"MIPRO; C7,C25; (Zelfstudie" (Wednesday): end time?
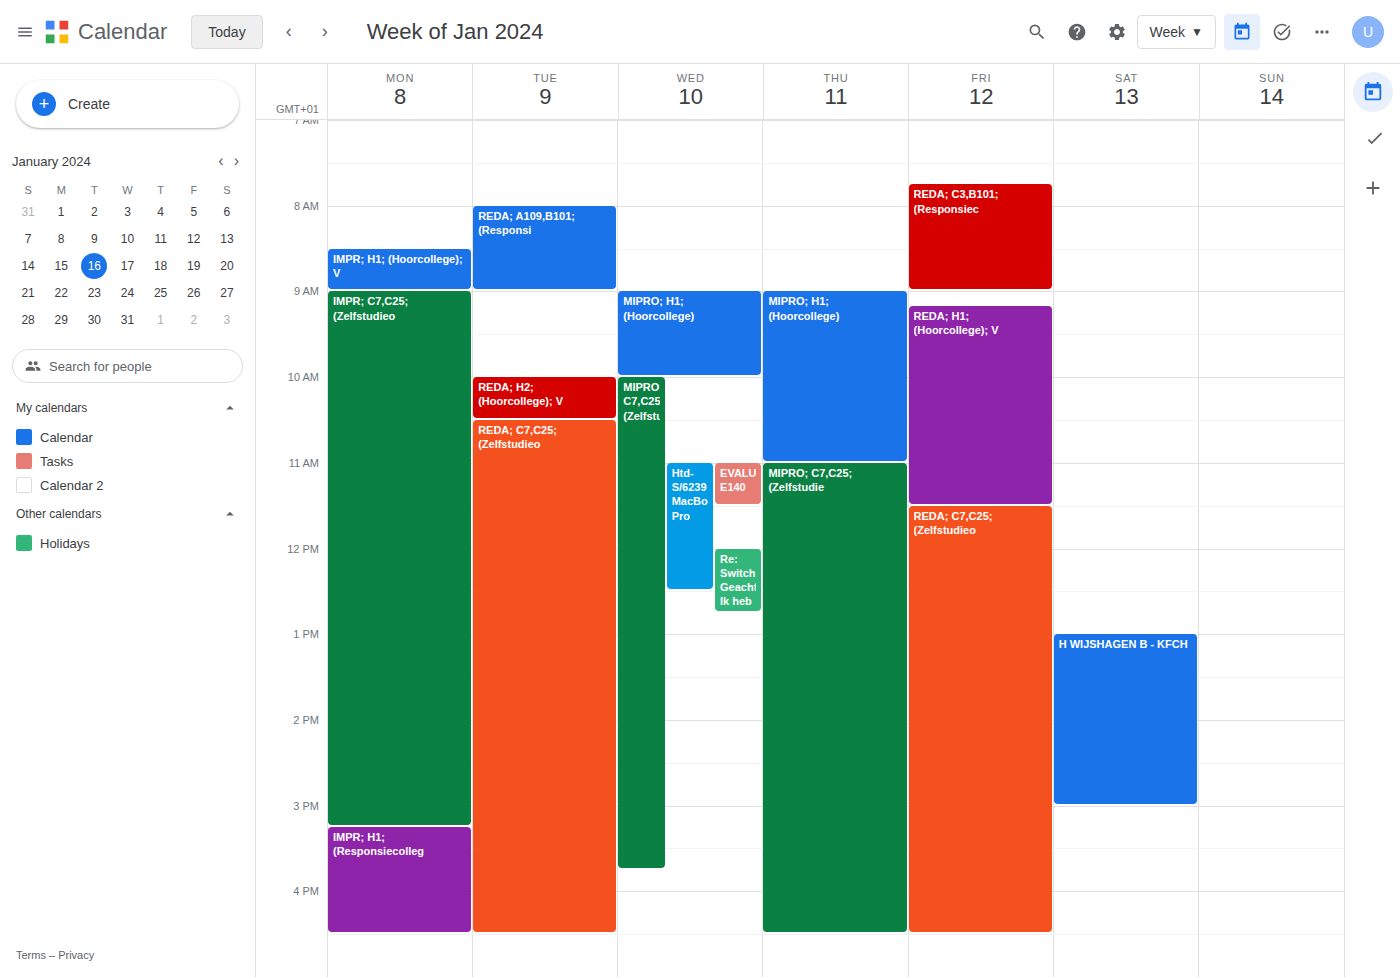
3:45 PM